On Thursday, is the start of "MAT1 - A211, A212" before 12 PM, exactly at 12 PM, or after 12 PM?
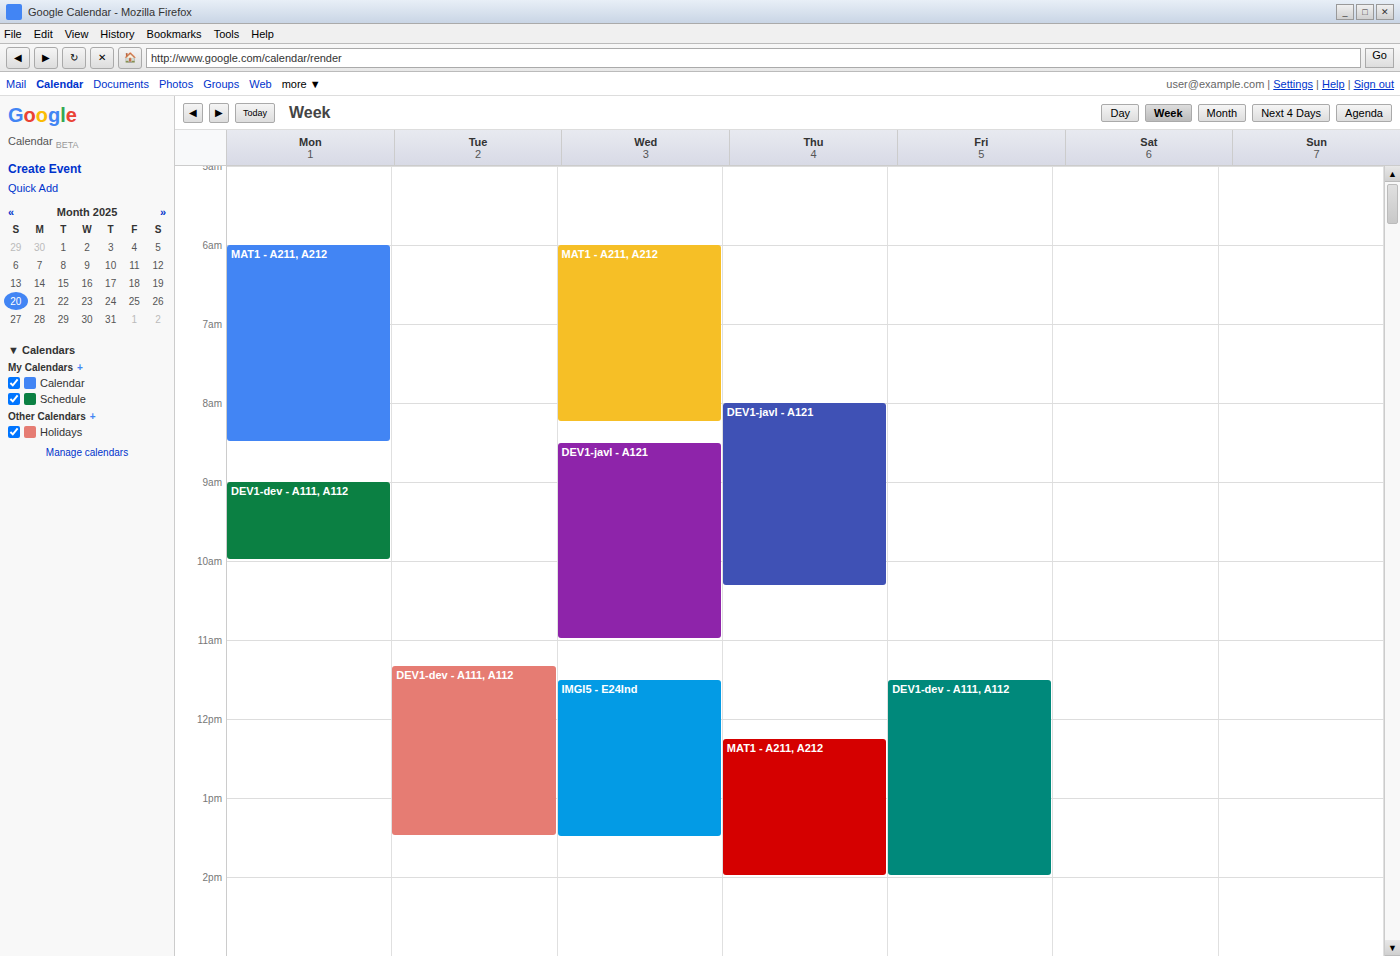
12:15 PM -- after 12 PM, 15 minutes below the 12 PM line.